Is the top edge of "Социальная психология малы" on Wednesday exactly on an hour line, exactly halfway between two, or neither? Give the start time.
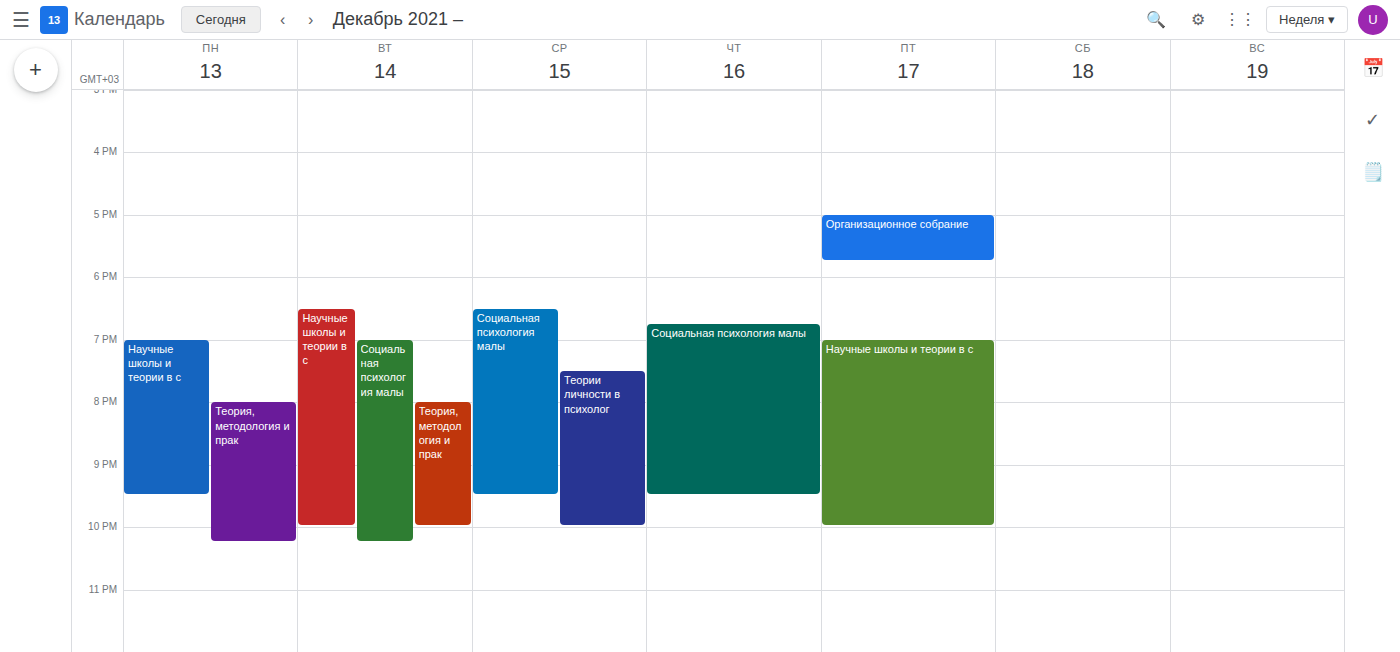
6:30 PM -- halfway between the 6 PM and 7 PM lines.